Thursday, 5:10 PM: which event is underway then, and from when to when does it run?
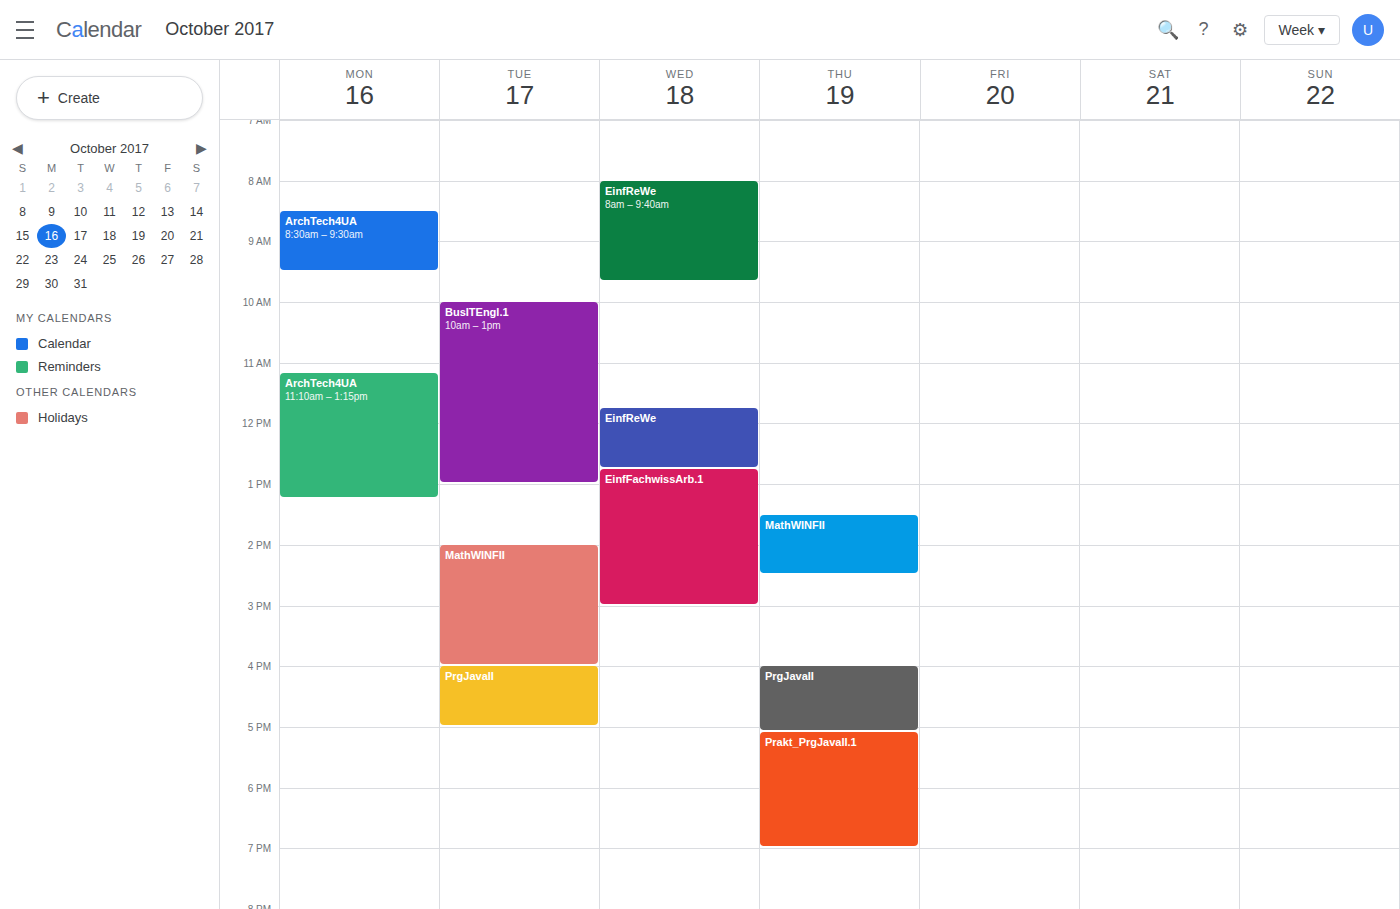
"Prakt_PrgJavaII.1", 5:05 PM to 7:00 PM